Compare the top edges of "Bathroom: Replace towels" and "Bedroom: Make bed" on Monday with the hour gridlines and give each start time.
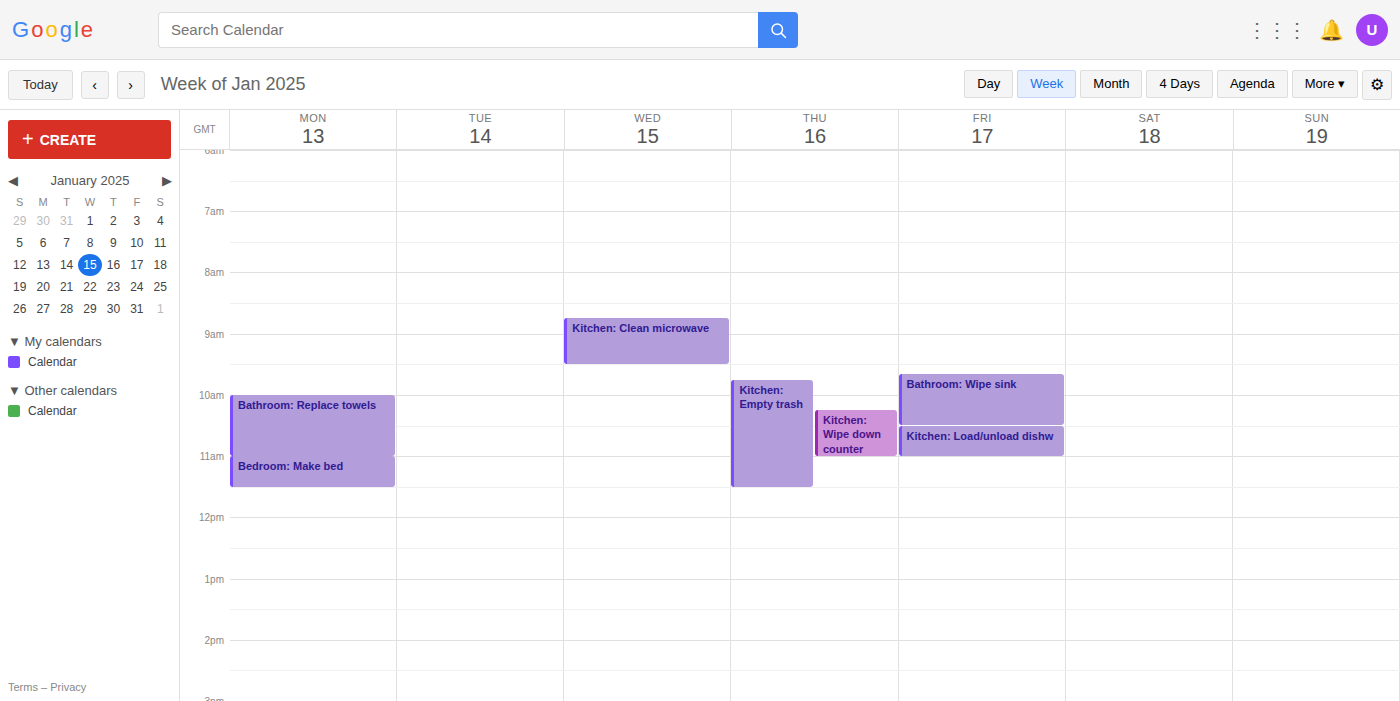
"Bathroom: Replace towels": 10:00 AM, exactly on the 10 AM line. "Bedroom: Make bed": 11:00 AM, exactly on the 11 AM line.